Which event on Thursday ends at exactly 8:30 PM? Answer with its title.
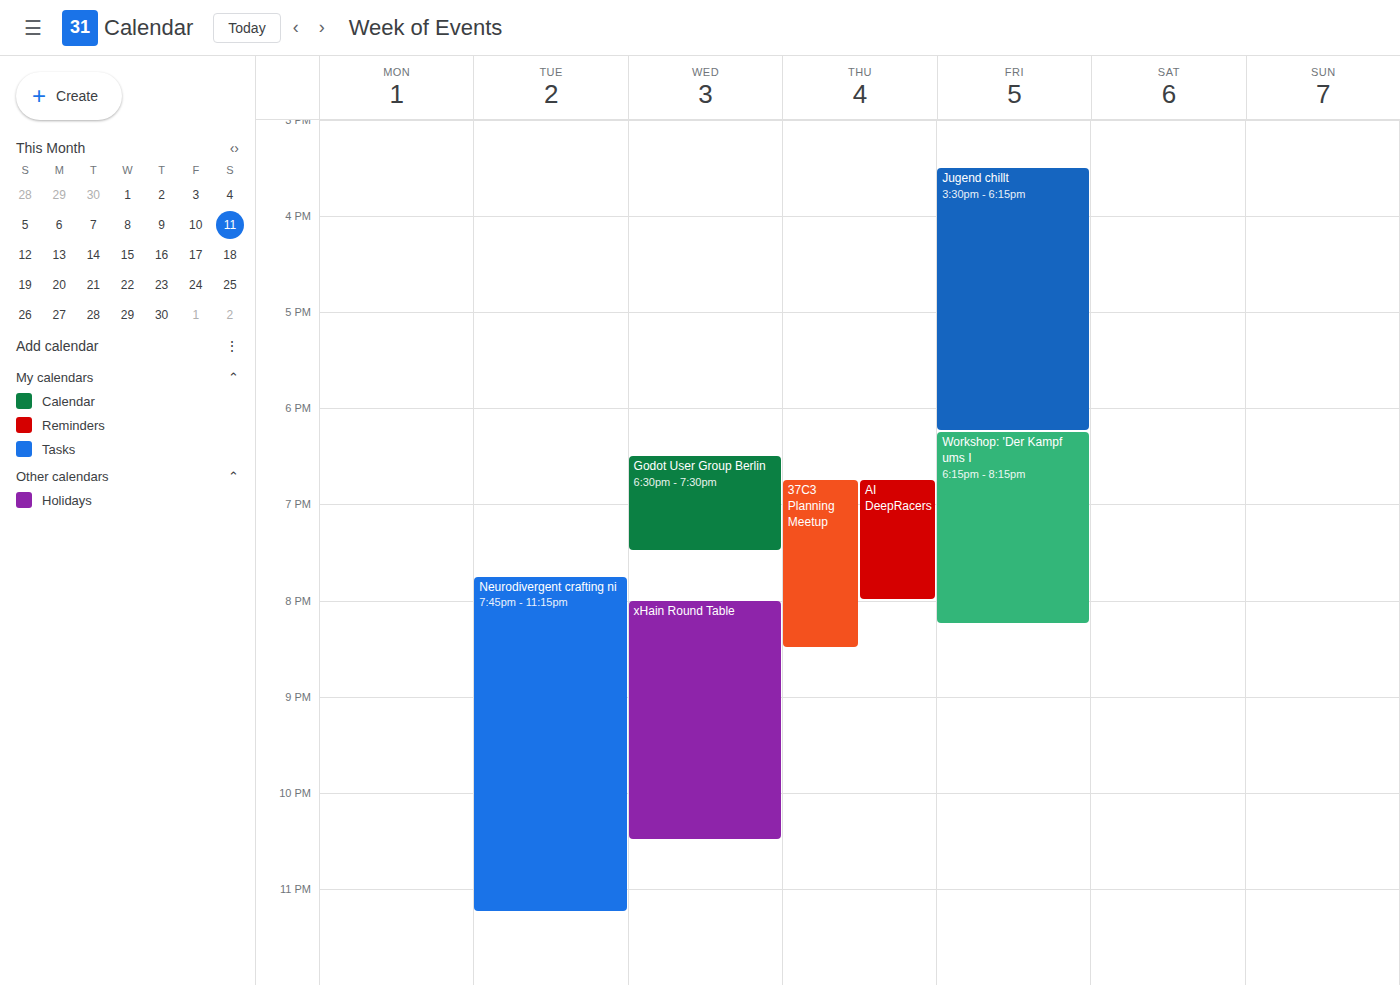
"37C3 Planning Meetup"